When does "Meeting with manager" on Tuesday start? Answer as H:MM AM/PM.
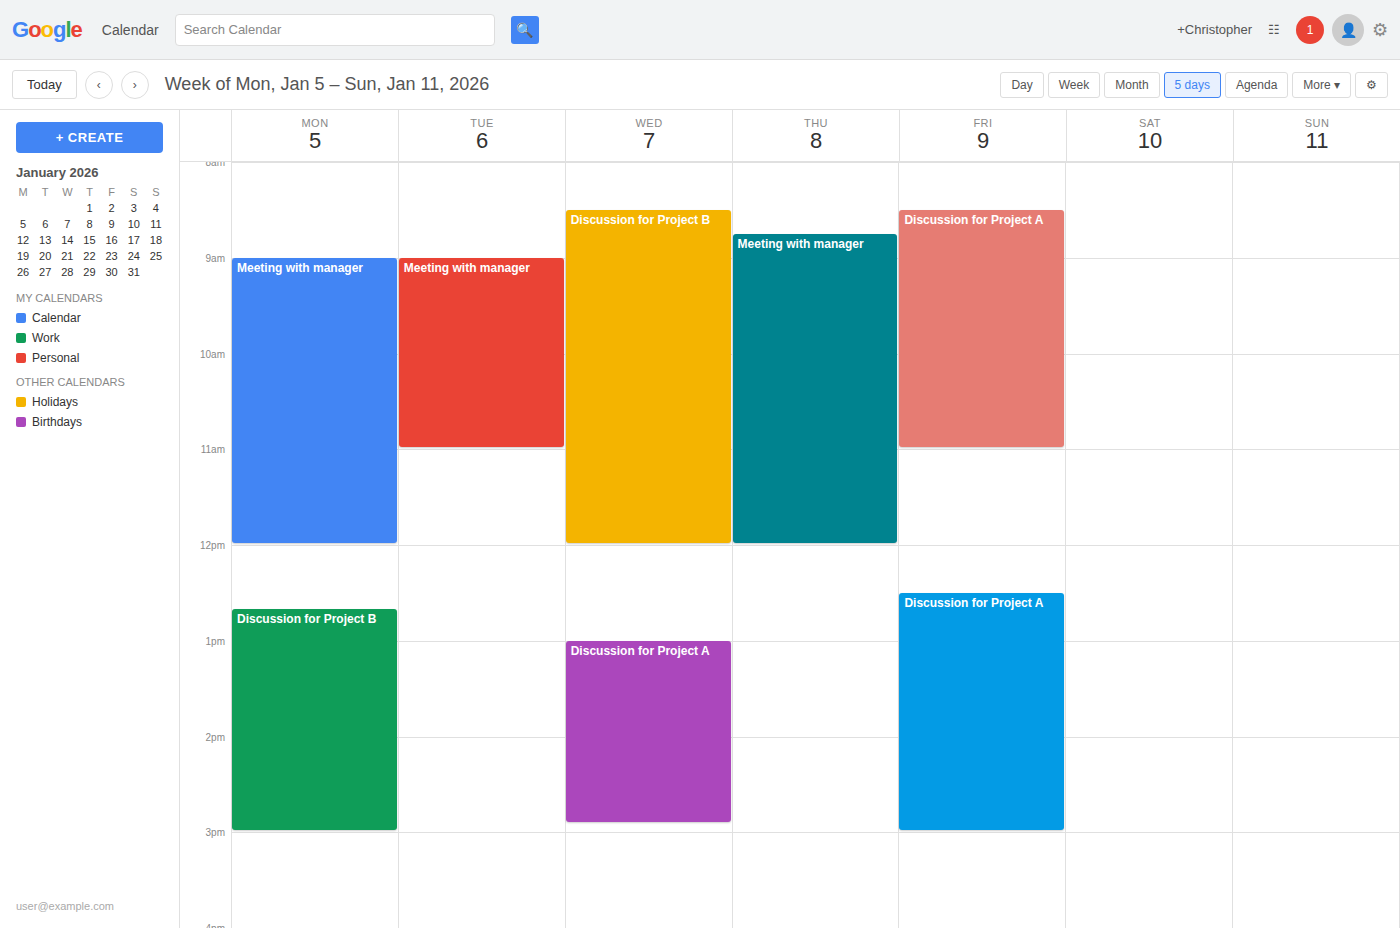
9:00 AM